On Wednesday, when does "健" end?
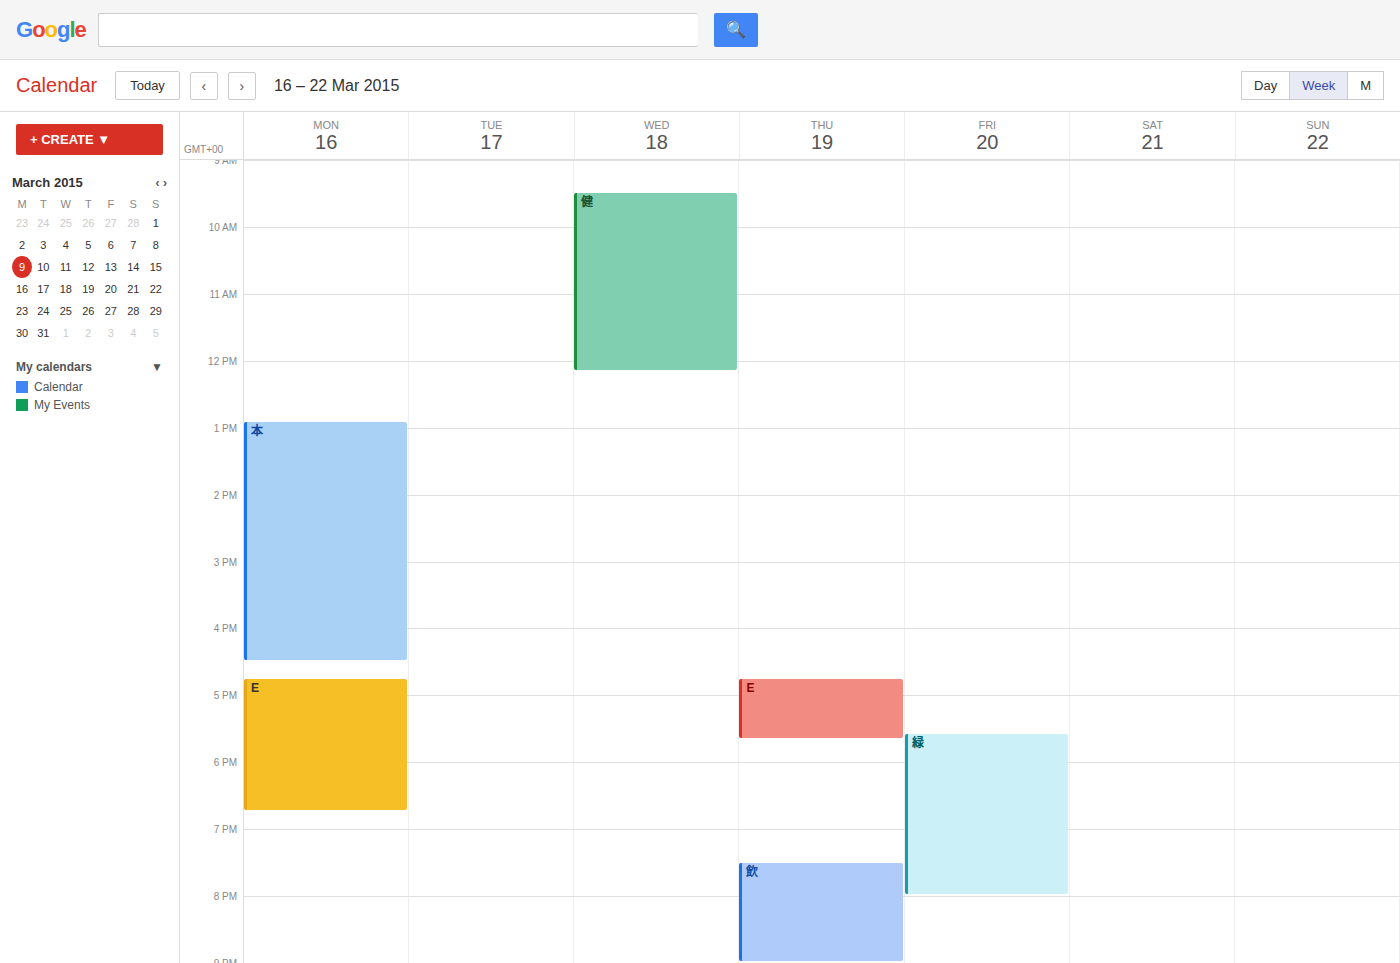
12:10 PM